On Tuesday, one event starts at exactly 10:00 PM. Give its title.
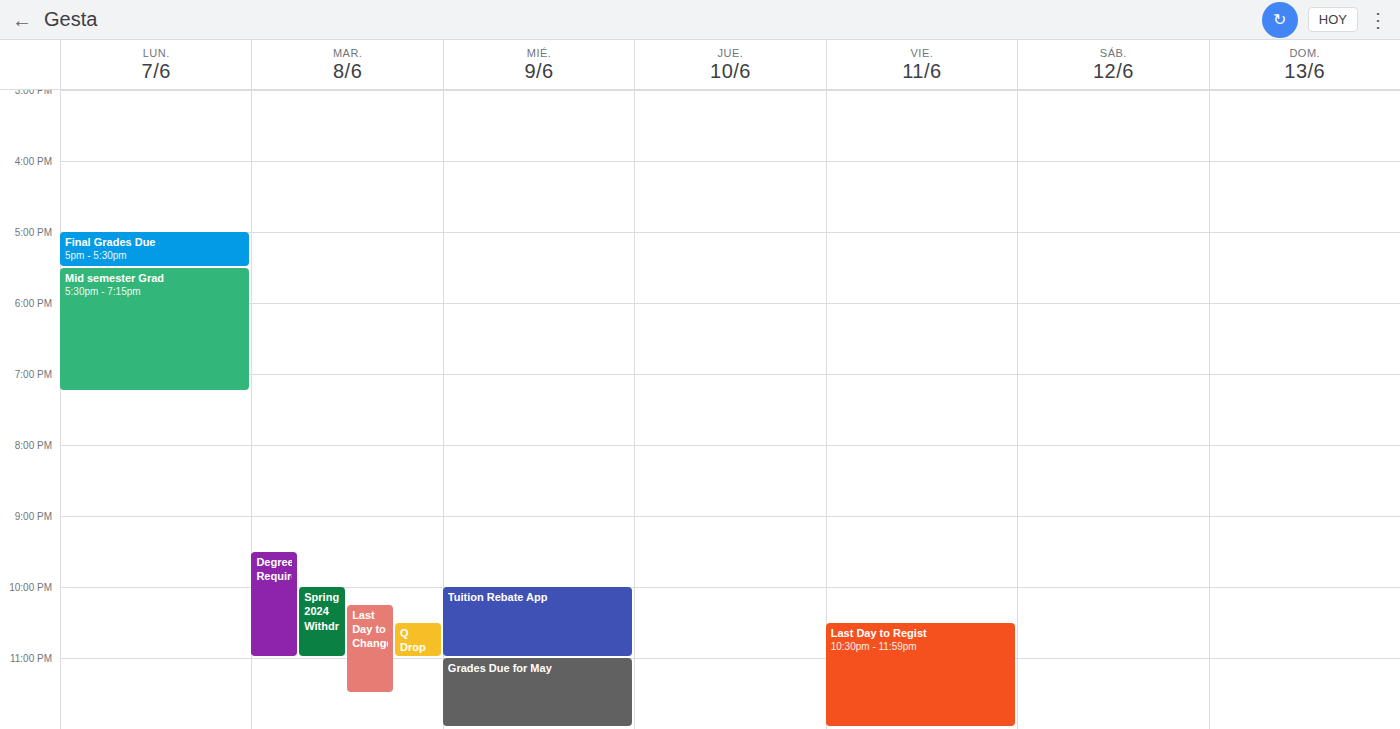
"Spring 2024 Withdr"